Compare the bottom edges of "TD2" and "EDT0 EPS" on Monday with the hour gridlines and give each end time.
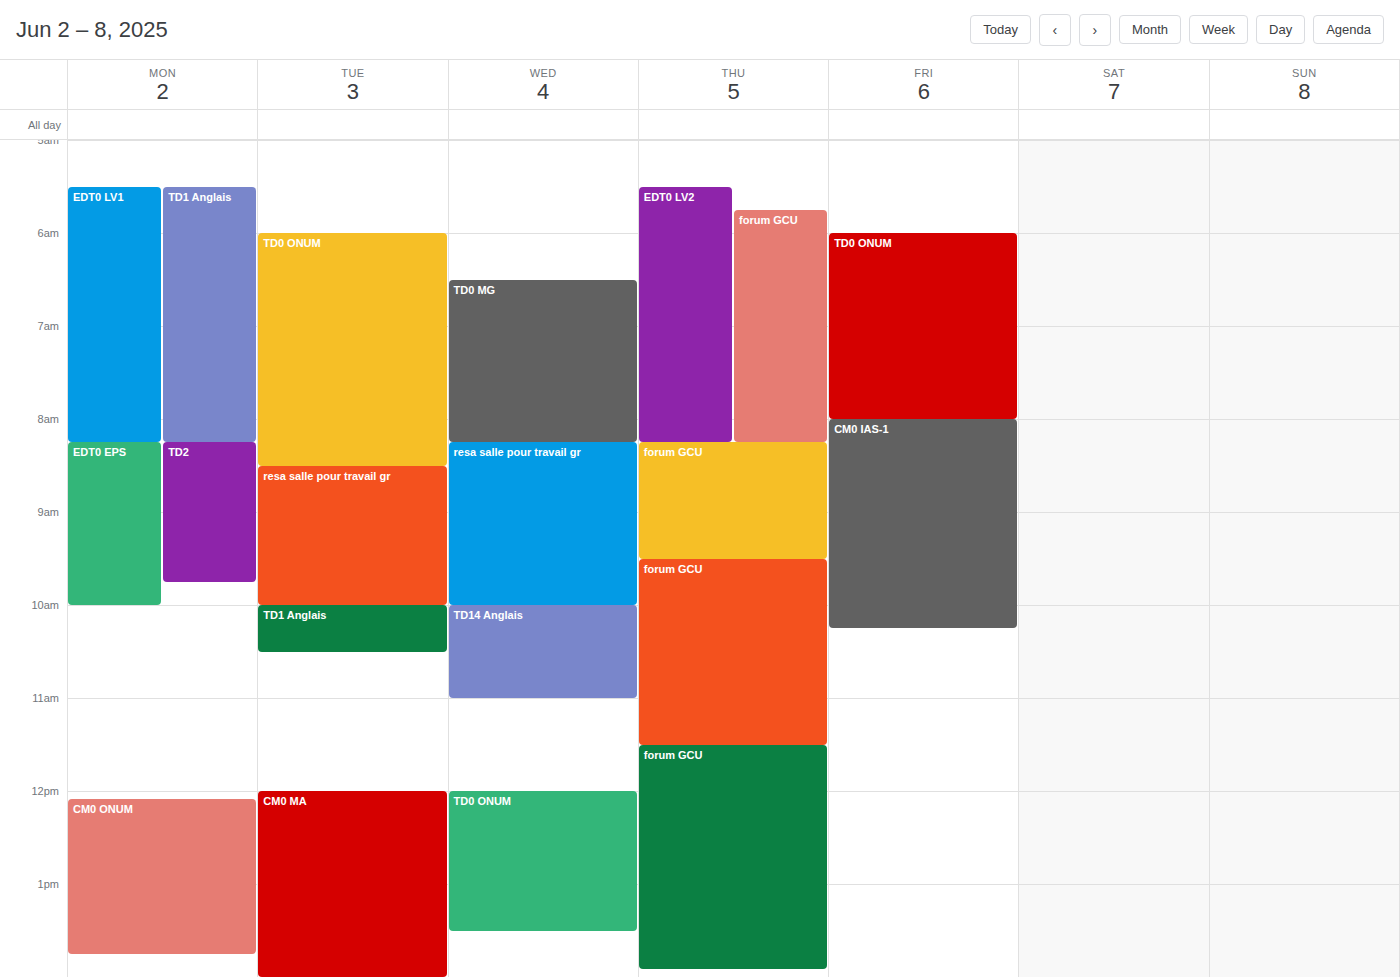
"TD2": 9:45 AM, neither: three quarters of the way from the 9 AM line to the 10 AM line. "EDT0 EPS": 10:00 AM, exactly on the 10 AM line.